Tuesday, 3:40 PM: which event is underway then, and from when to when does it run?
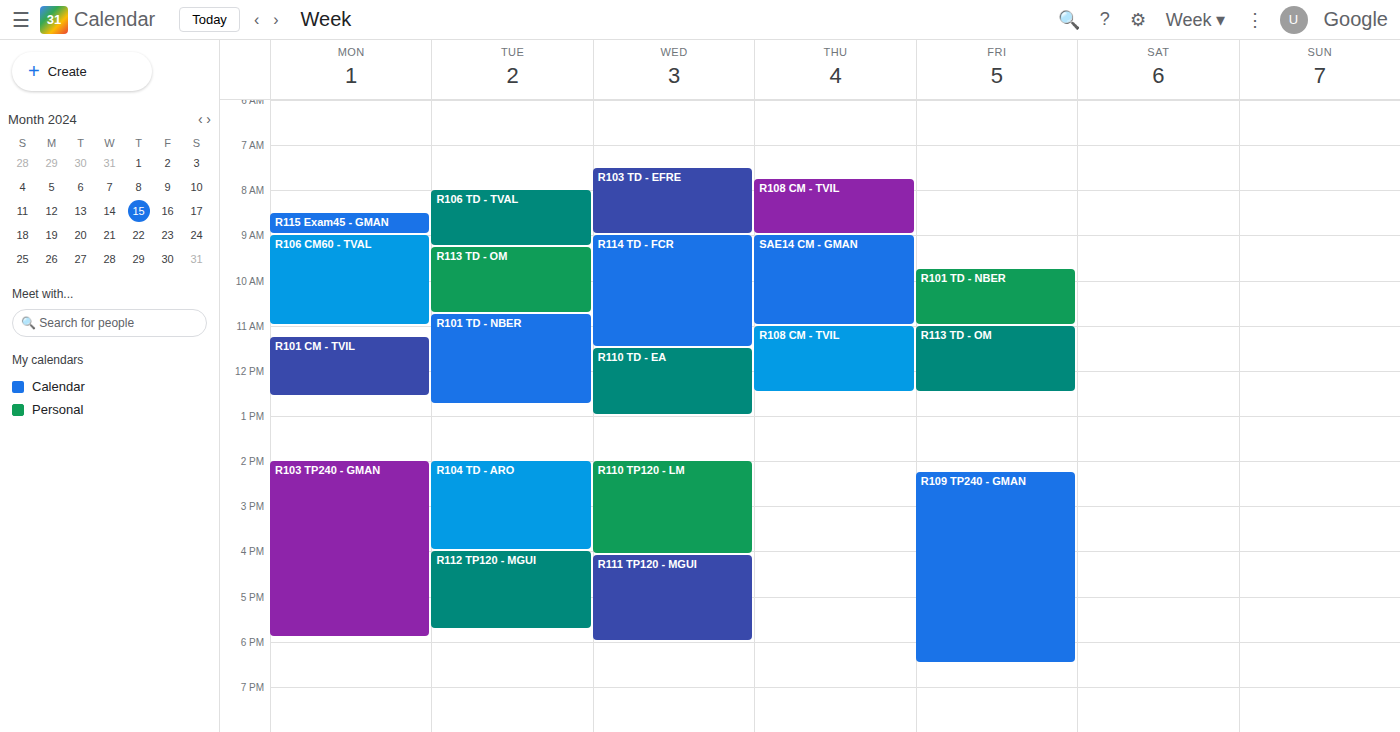
"R104 TD - ARO", 2:00 PM to 4:00 PM